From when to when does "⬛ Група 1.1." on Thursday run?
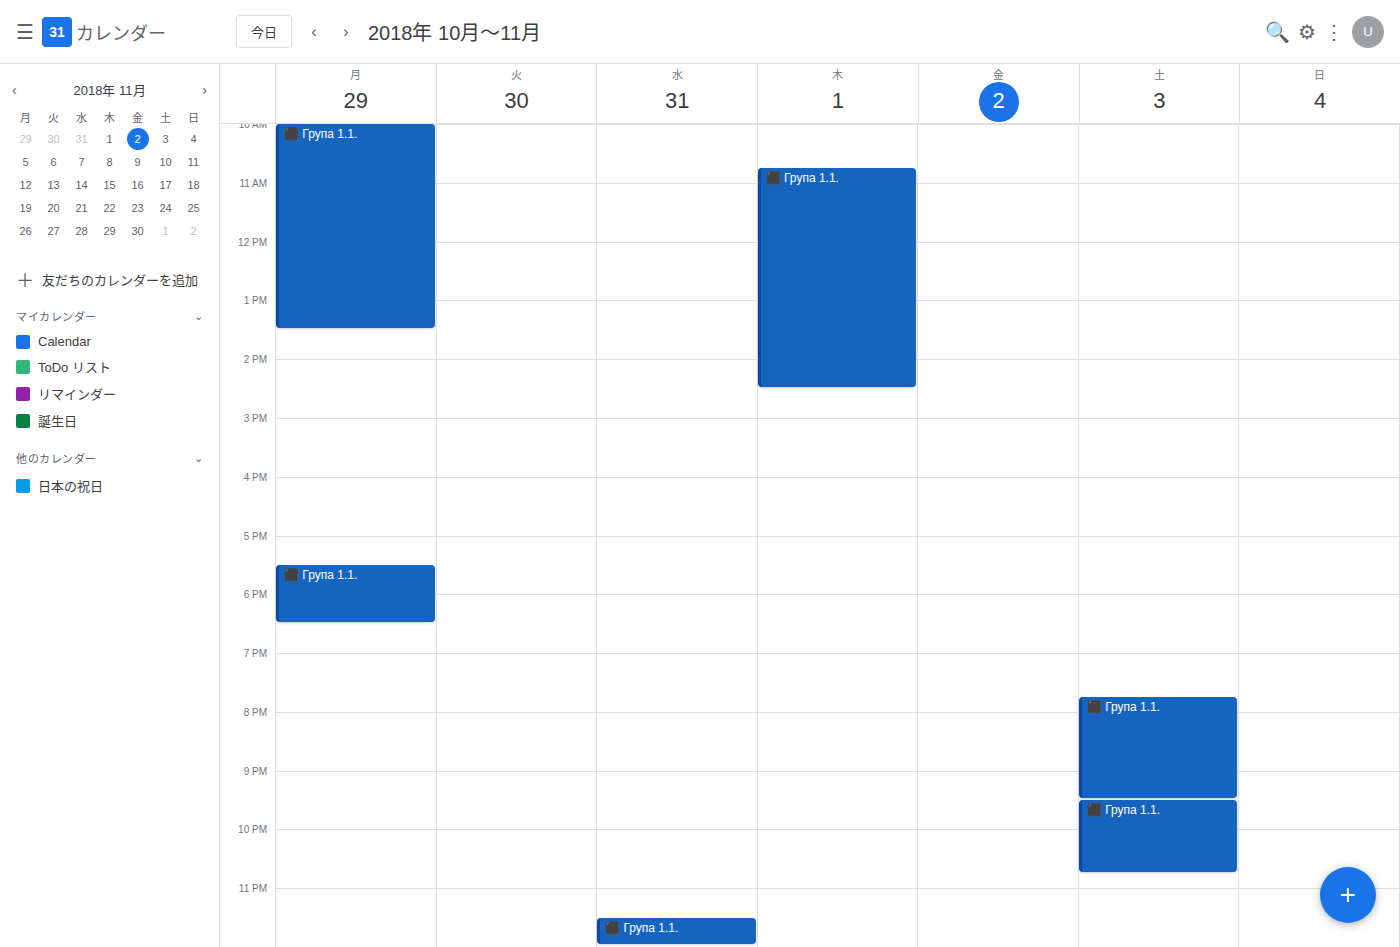
10:45 AM to 2:30 PM